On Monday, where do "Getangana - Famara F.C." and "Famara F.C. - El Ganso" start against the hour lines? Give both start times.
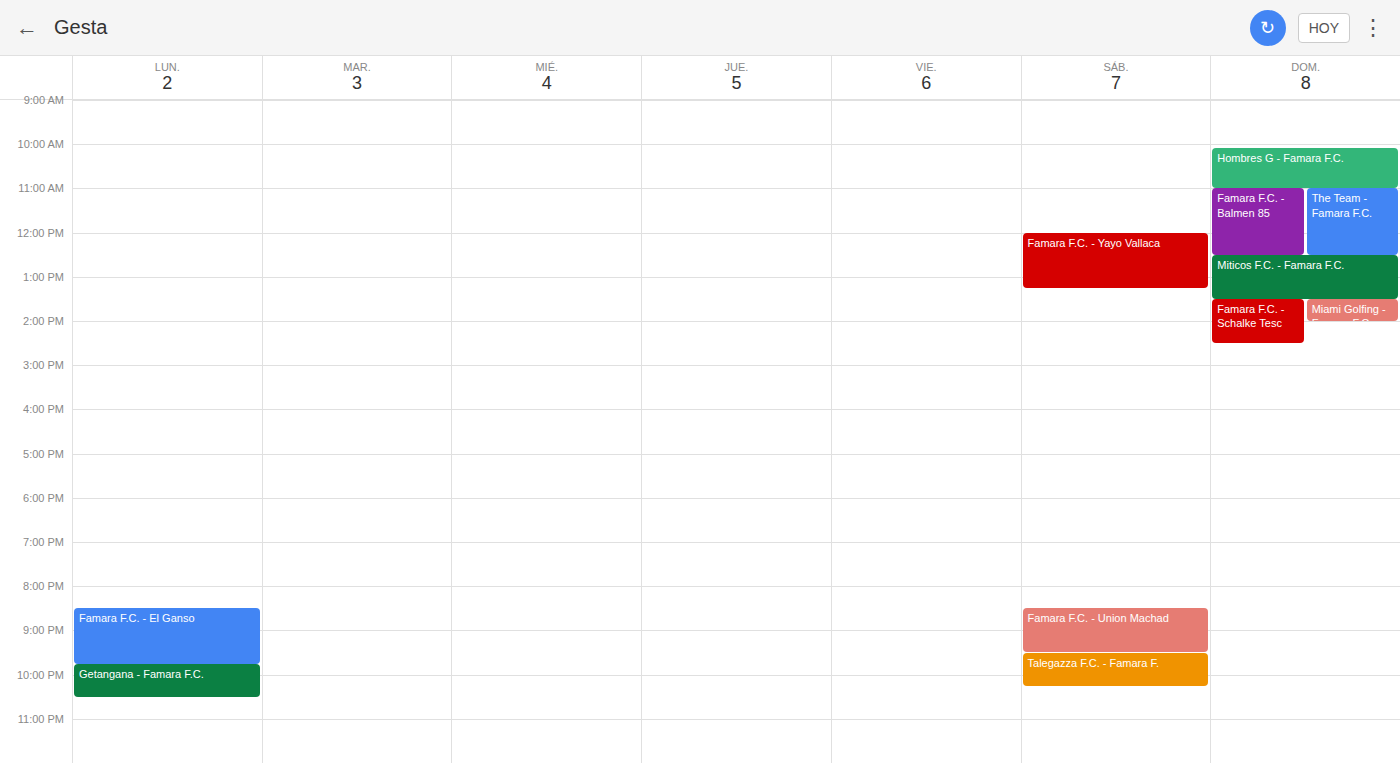
"Getangana - Famara F.C.": 9:45 PM, neither: three quarters of the way from the 9 PM line to the 10 PM line. "Famara F.C. - El Ganso": 8:30 PM, halfway between the 8 PM and 9 PM lines.